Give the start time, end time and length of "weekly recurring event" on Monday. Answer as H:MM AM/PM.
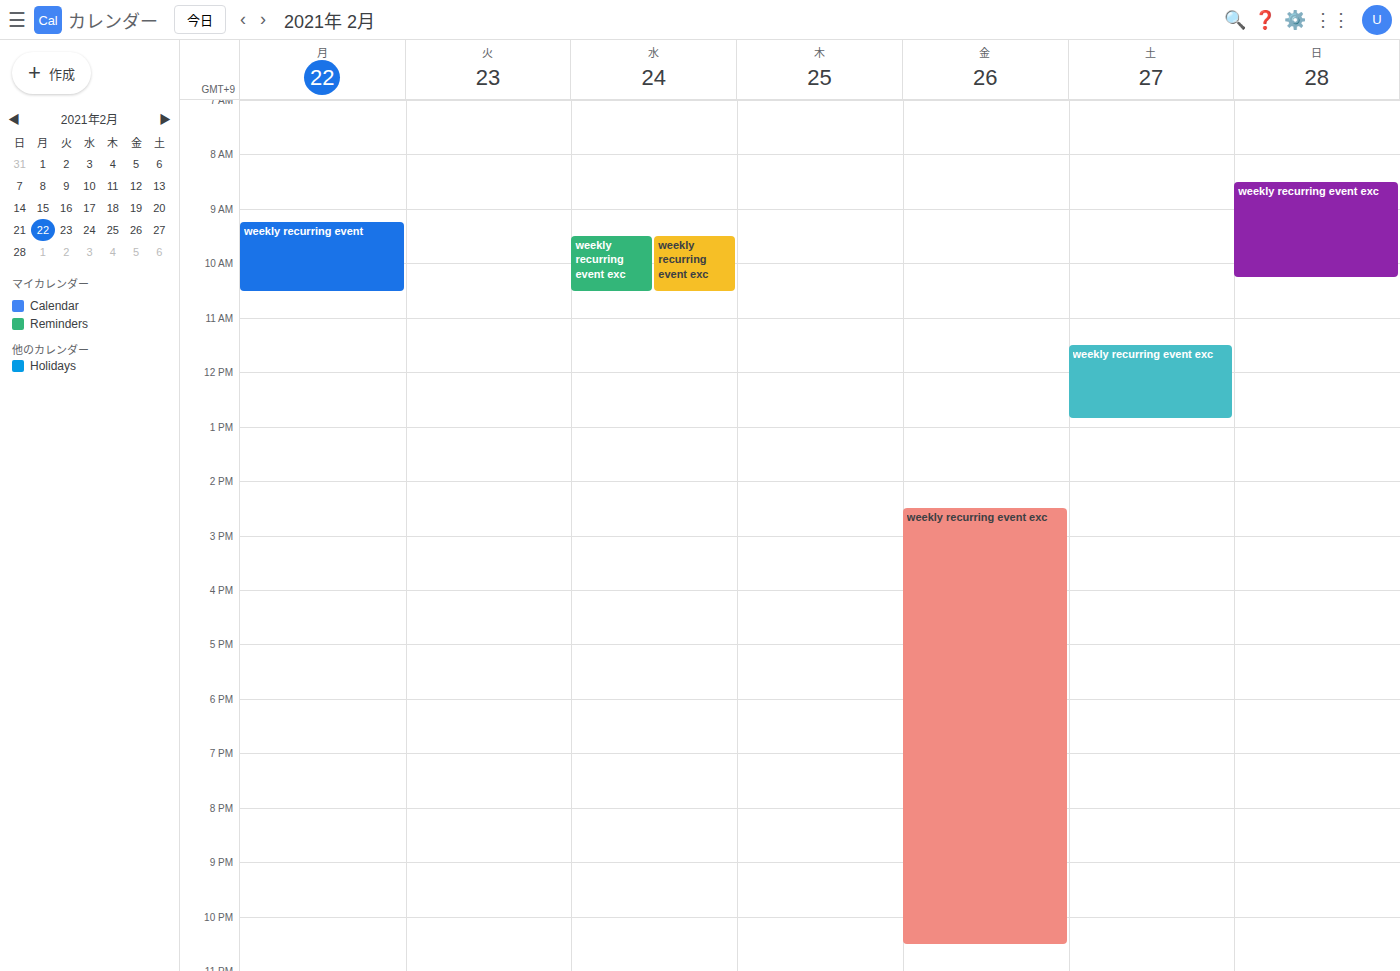
9:15 AM to 10:30 AM, 1 hour 15 minutes